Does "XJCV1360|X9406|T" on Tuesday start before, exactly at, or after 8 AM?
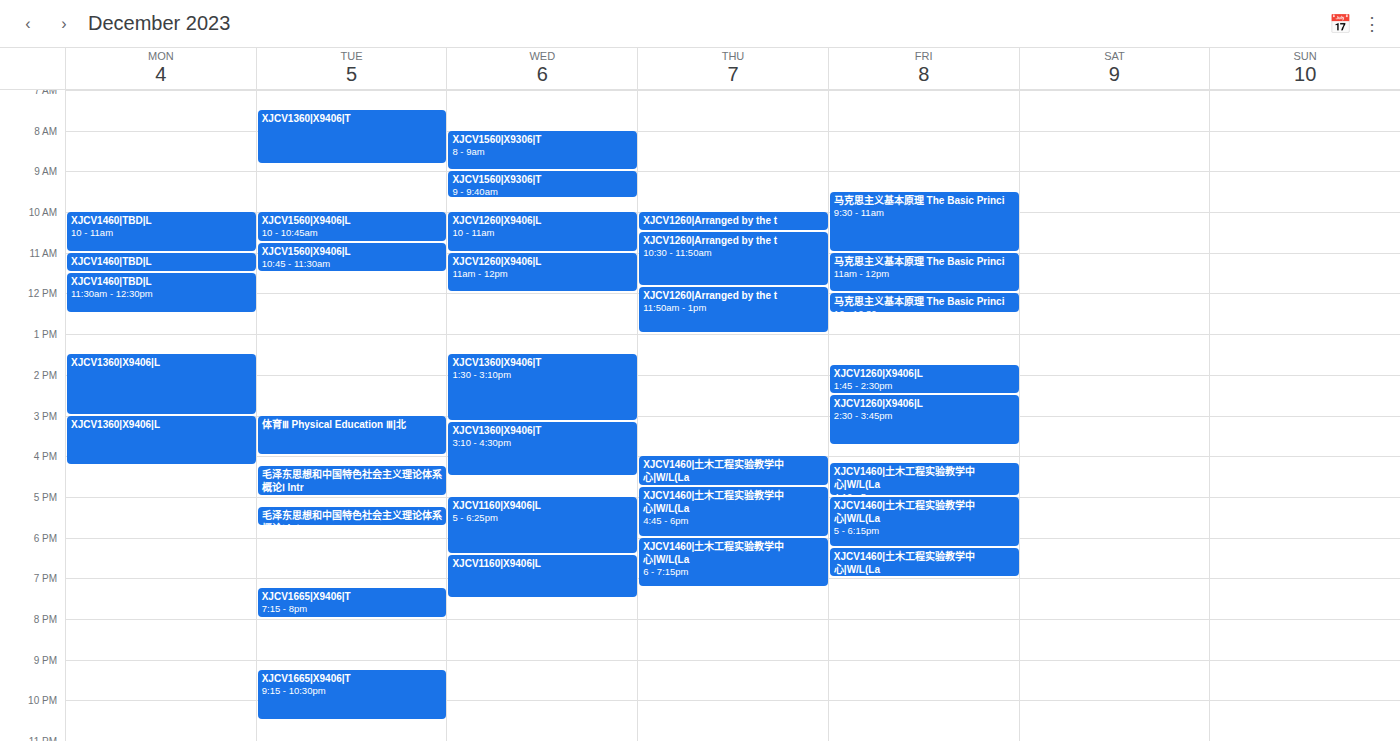
7:30 AM -- before 8 AM, 30 minutes above the 8 AM line.